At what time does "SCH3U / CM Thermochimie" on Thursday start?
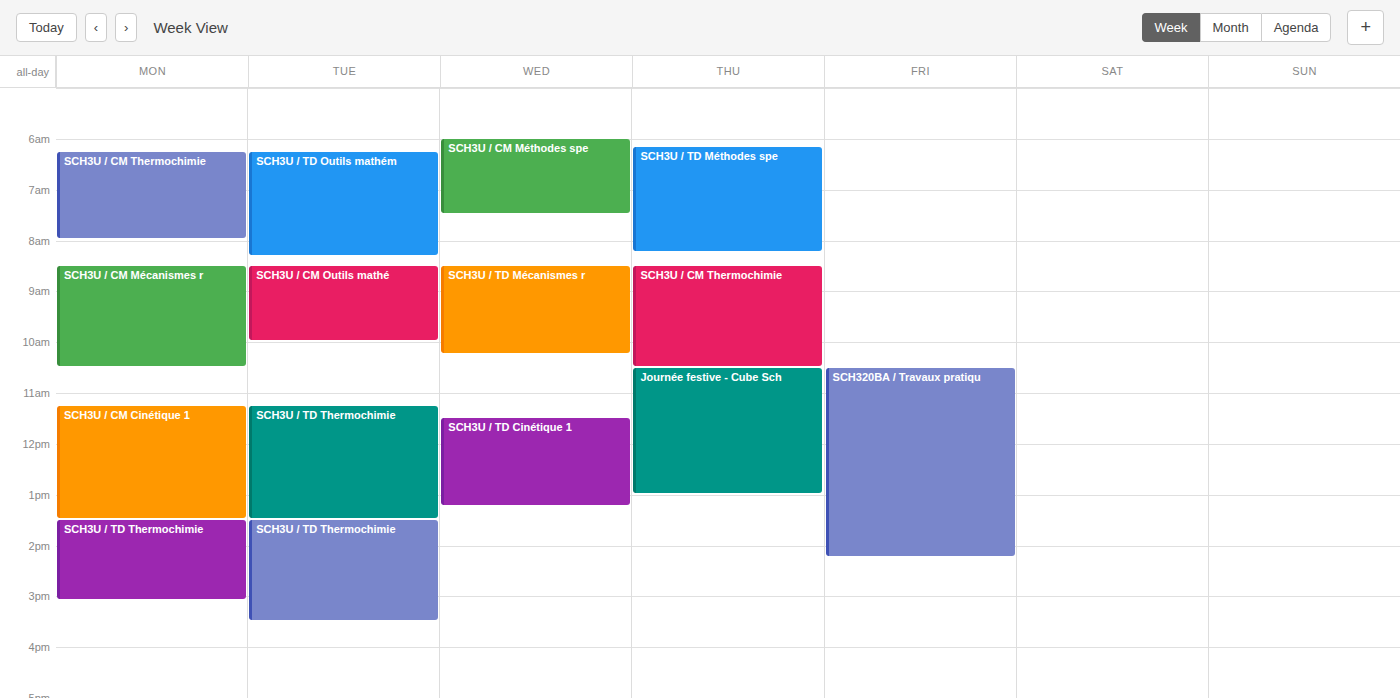
8:30 AM